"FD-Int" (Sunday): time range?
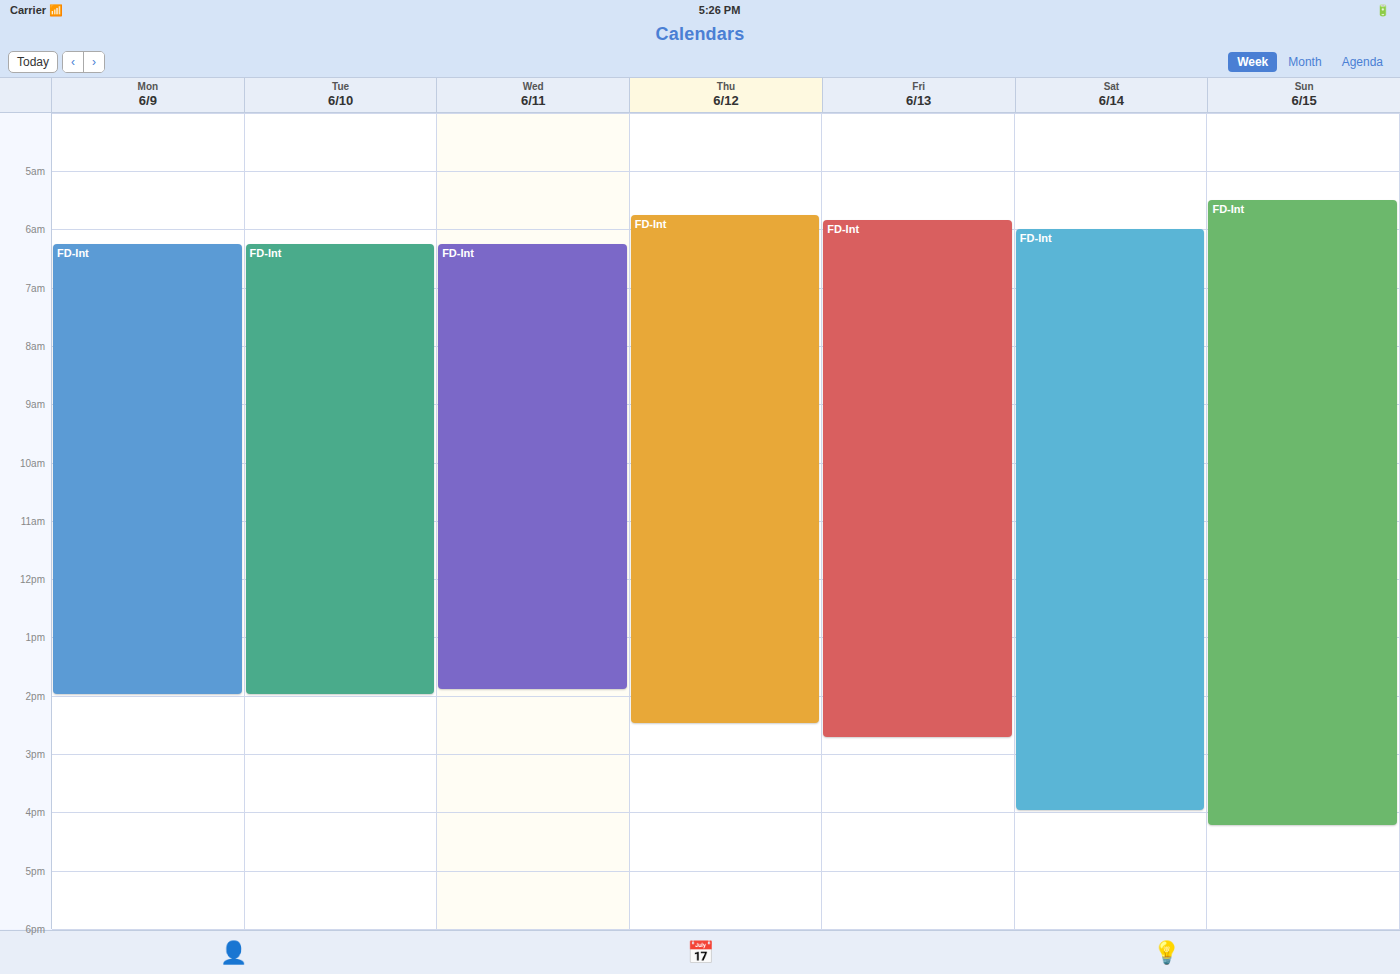
5:30 AM to 4:15 PM